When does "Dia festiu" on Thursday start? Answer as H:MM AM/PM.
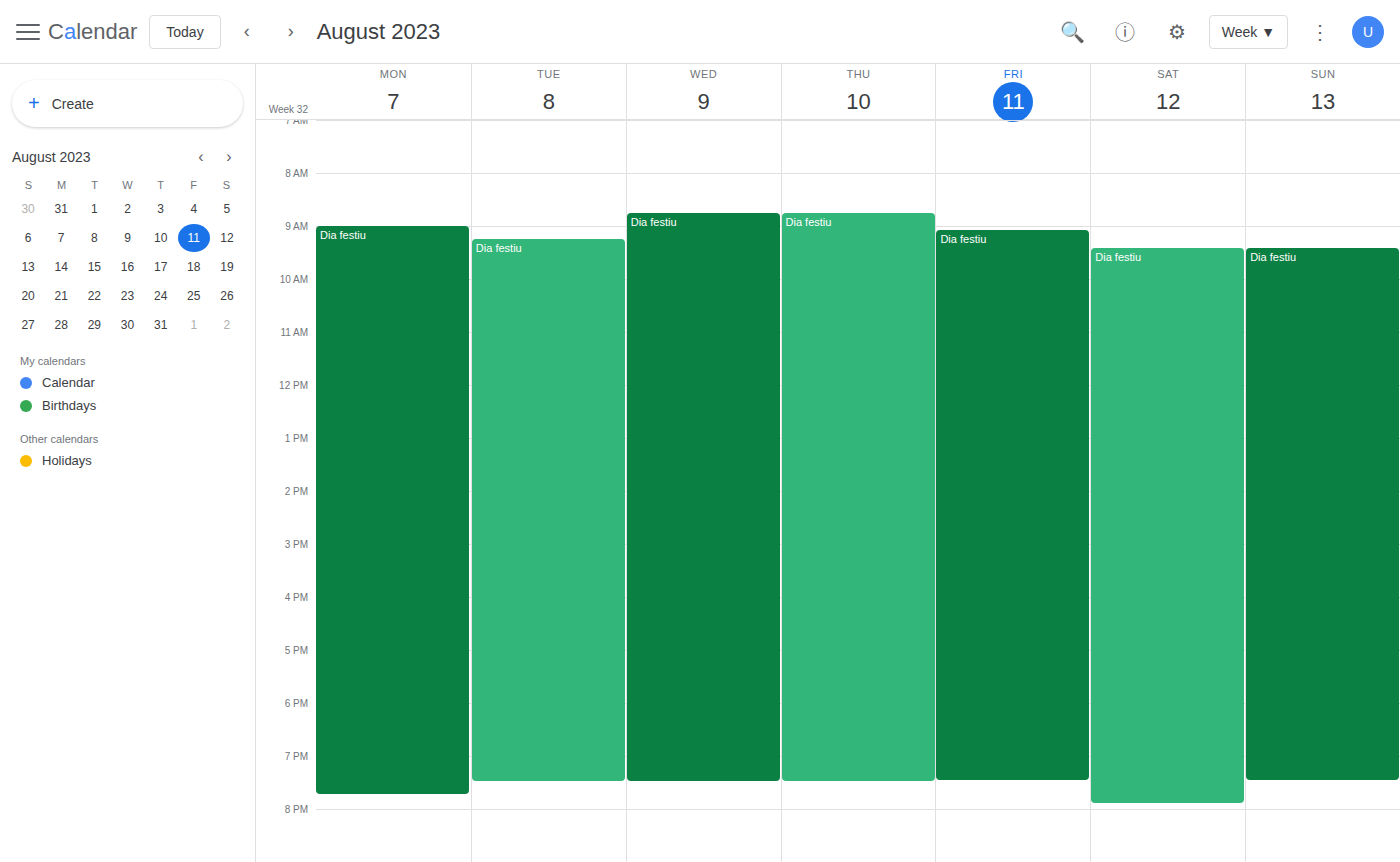
8:45 AM